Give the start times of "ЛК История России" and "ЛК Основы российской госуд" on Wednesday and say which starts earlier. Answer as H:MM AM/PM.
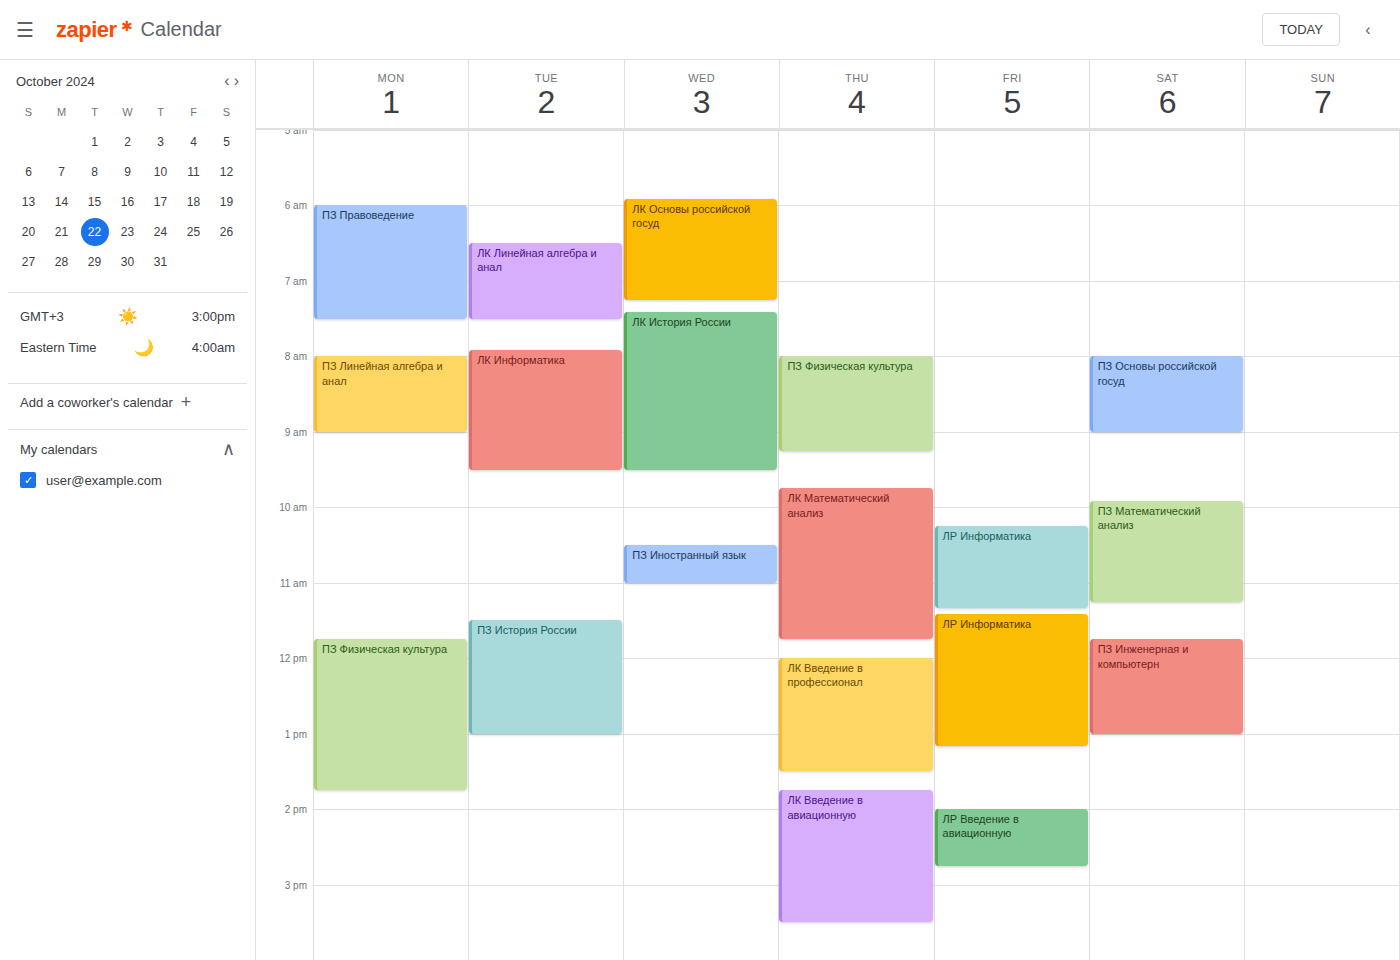
"ЛК Основы российской госуд" 5:55 AM; "ЛК История России" 7:25 AM.